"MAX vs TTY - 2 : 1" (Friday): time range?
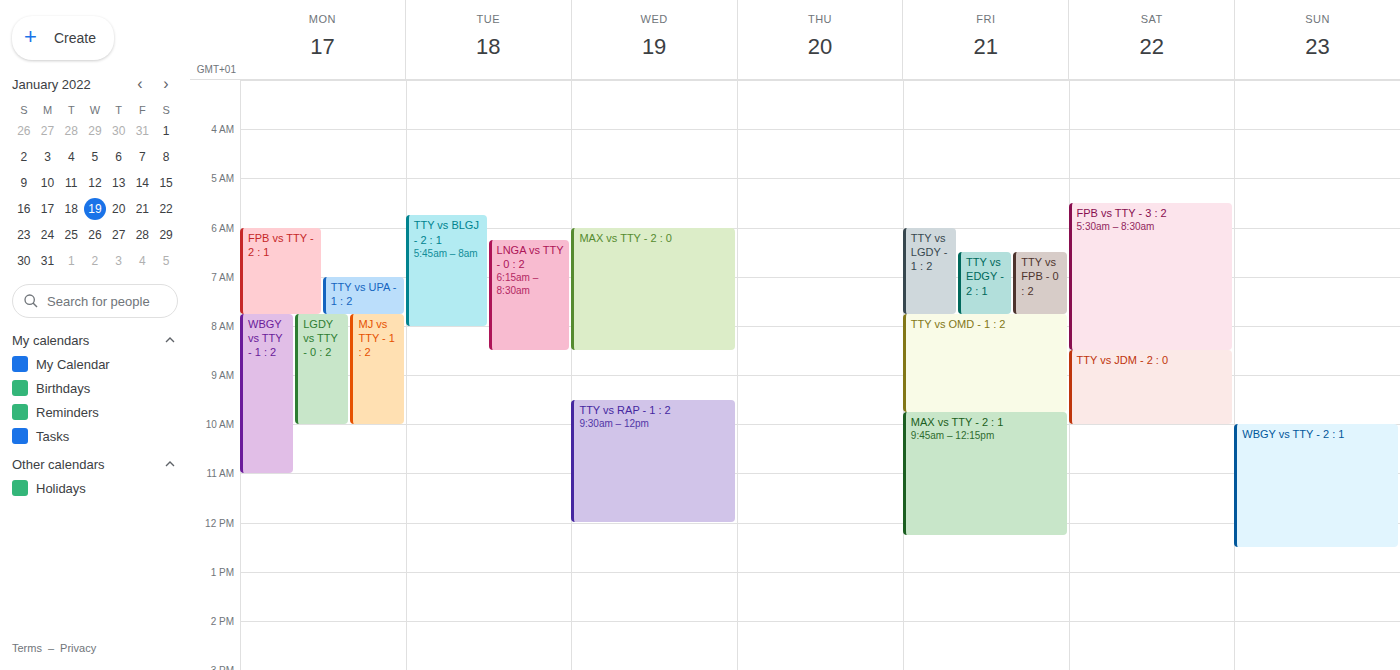
9:45 AM to 12:15 PM